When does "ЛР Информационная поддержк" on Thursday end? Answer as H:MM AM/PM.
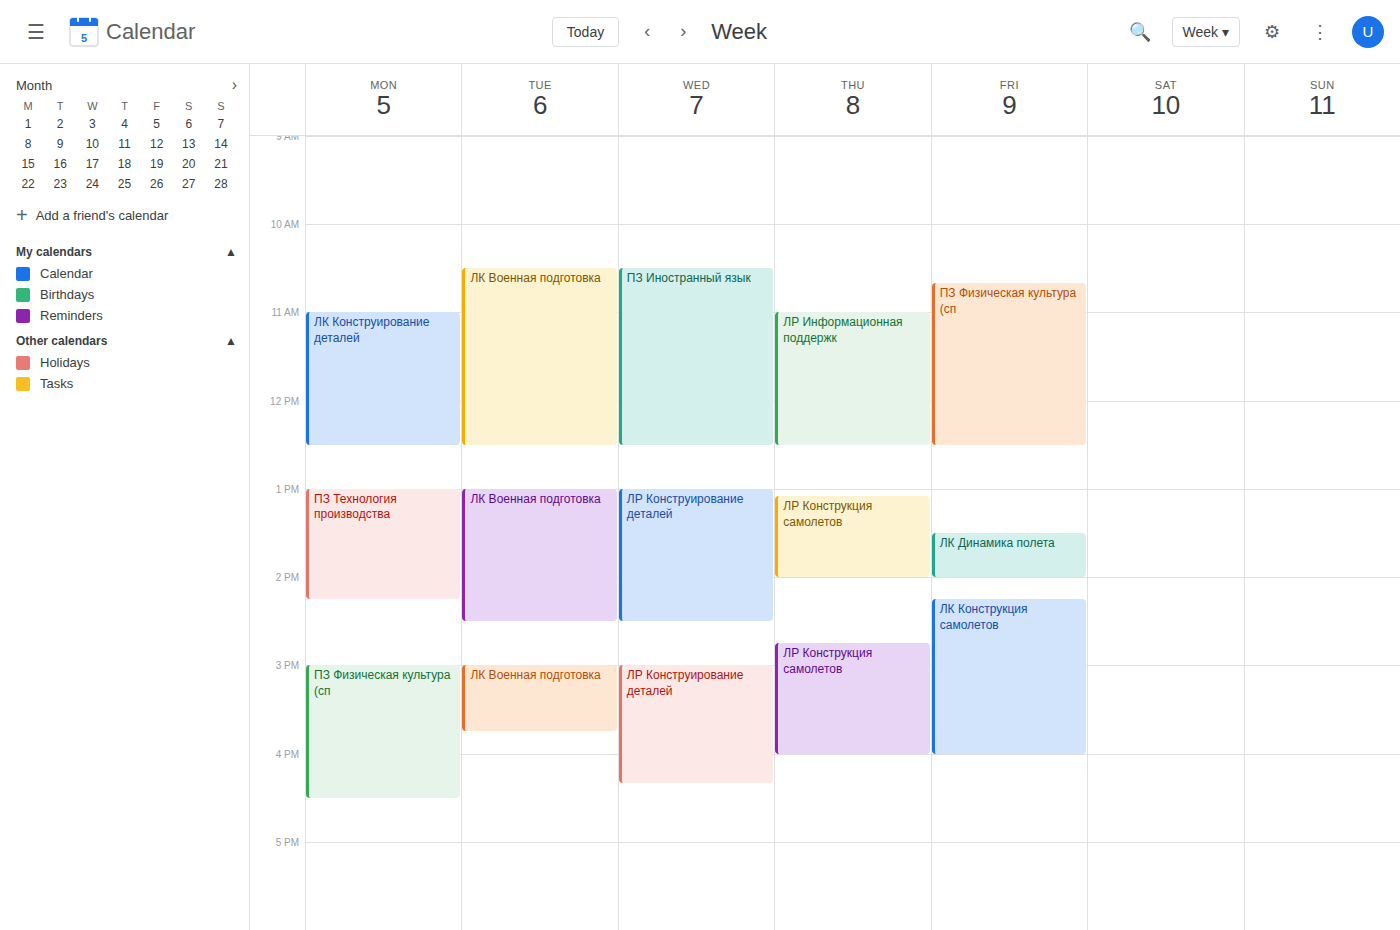
12:30 PM